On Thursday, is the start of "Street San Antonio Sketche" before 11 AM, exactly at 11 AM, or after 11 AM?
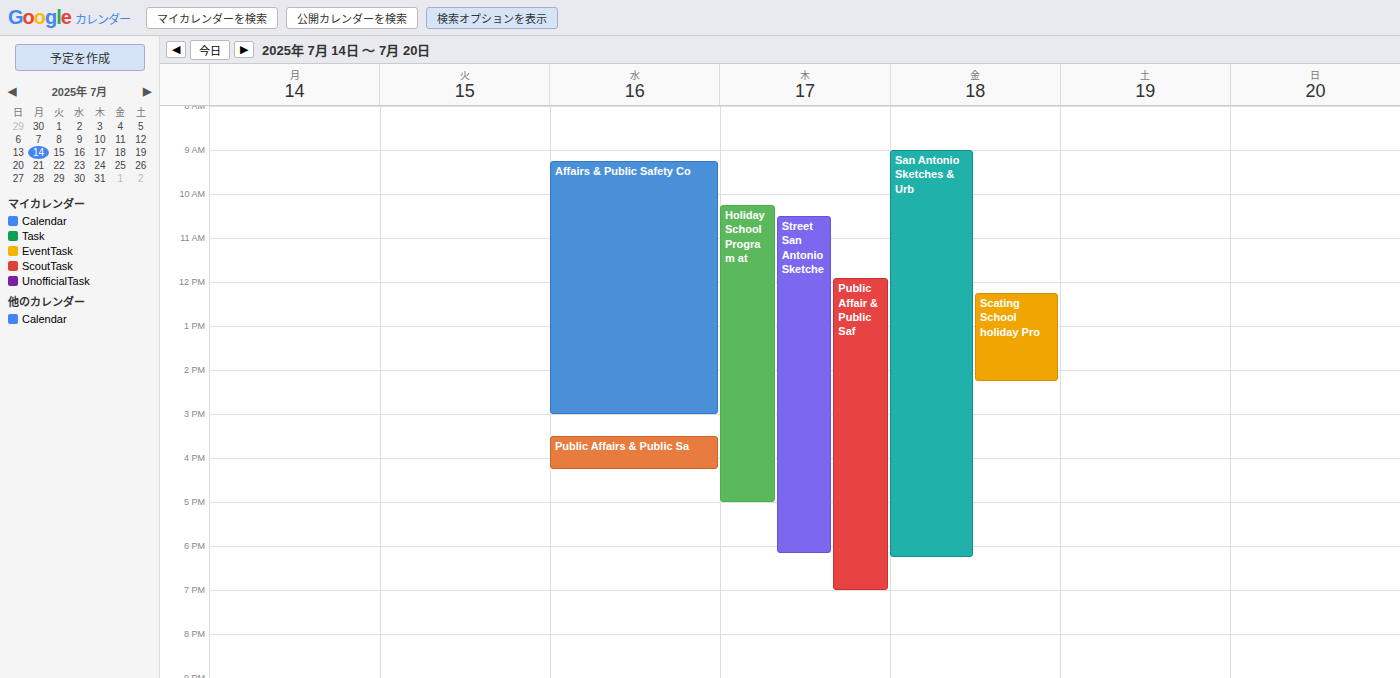
10:30 AM -- before 11 AM, 30 minutes above the 11 AM line.